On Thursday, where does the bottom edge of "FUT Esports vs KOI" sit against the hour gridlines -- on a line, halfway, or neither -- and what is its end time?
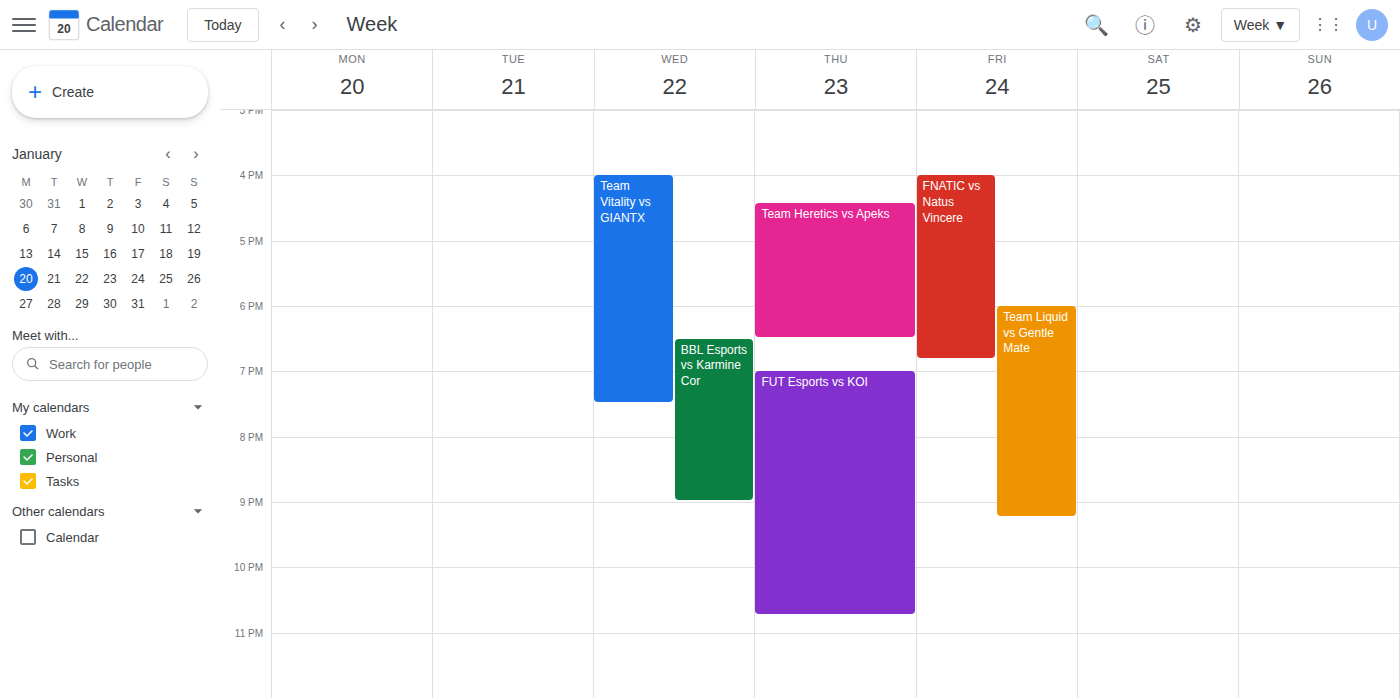
10:45 PM -- neither: three quarters of the way from the 10 PM line to the 11 PM line.